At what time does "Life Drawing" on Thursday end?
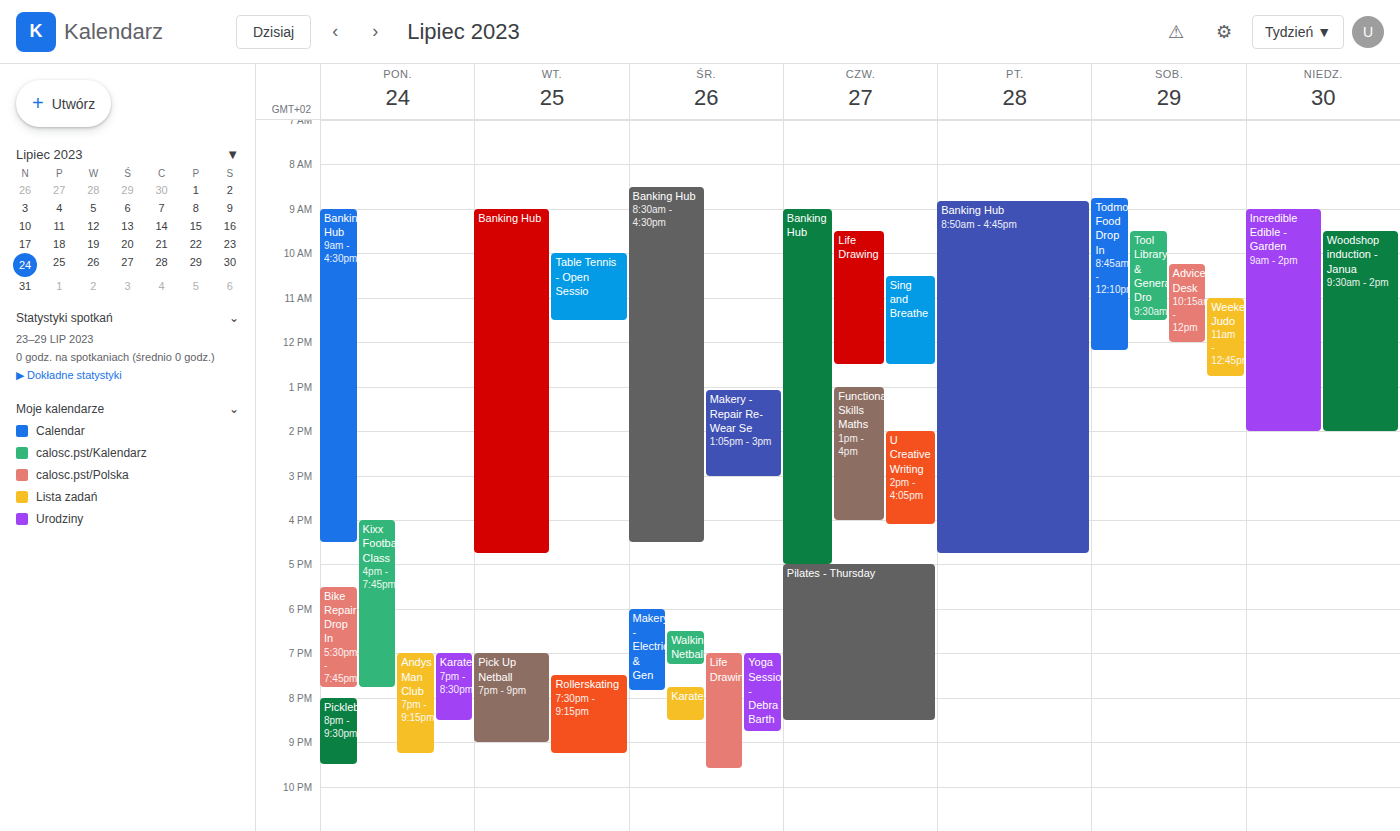
12:30